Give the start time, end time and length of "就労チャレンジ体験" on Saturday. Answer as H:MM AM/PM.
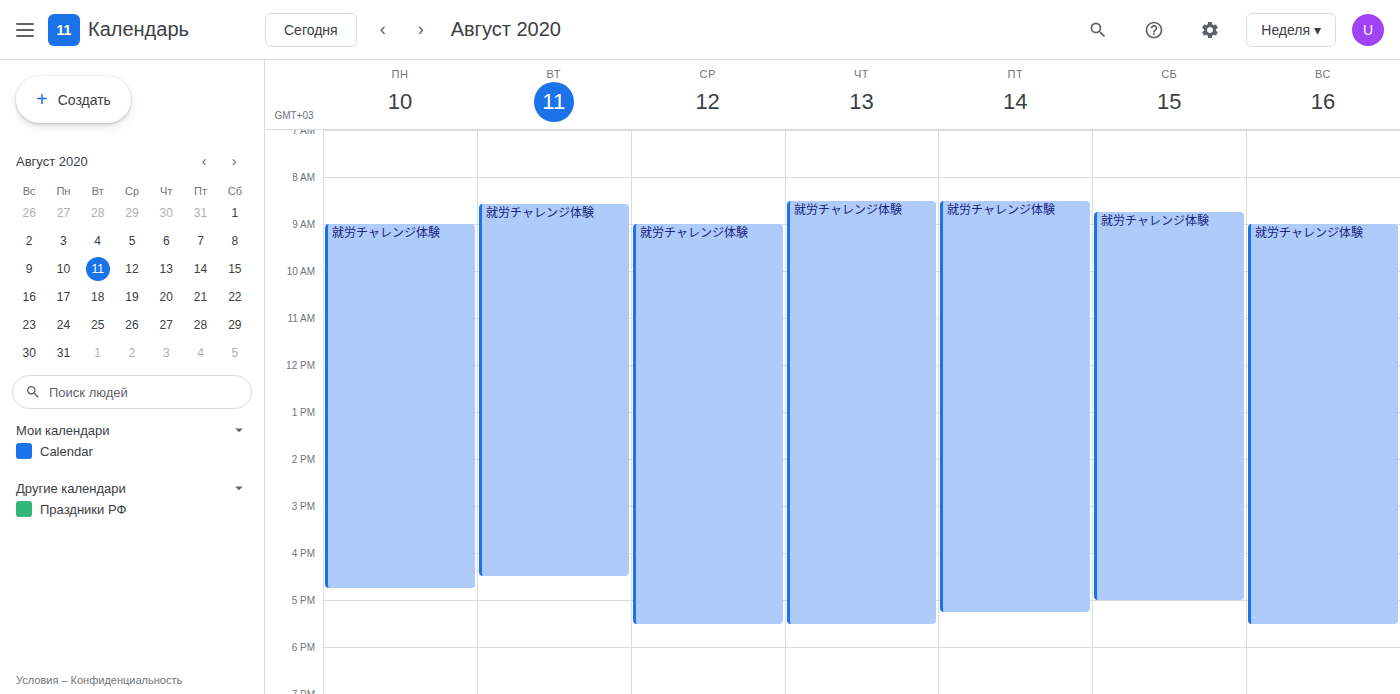
8:45 AM to 5:00 PM, 8 hours 15 minutes